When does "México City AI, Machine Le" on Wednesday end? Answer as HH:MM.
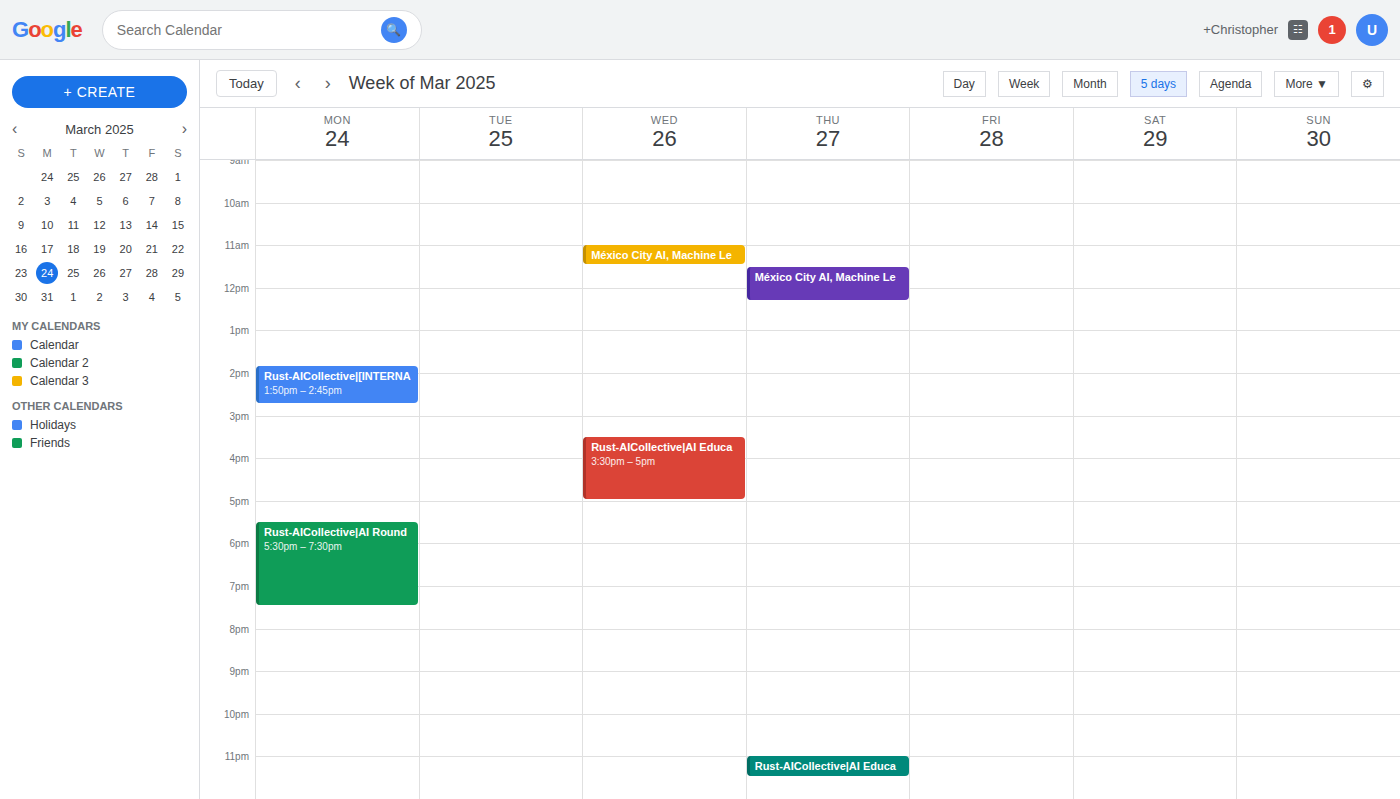
11:30